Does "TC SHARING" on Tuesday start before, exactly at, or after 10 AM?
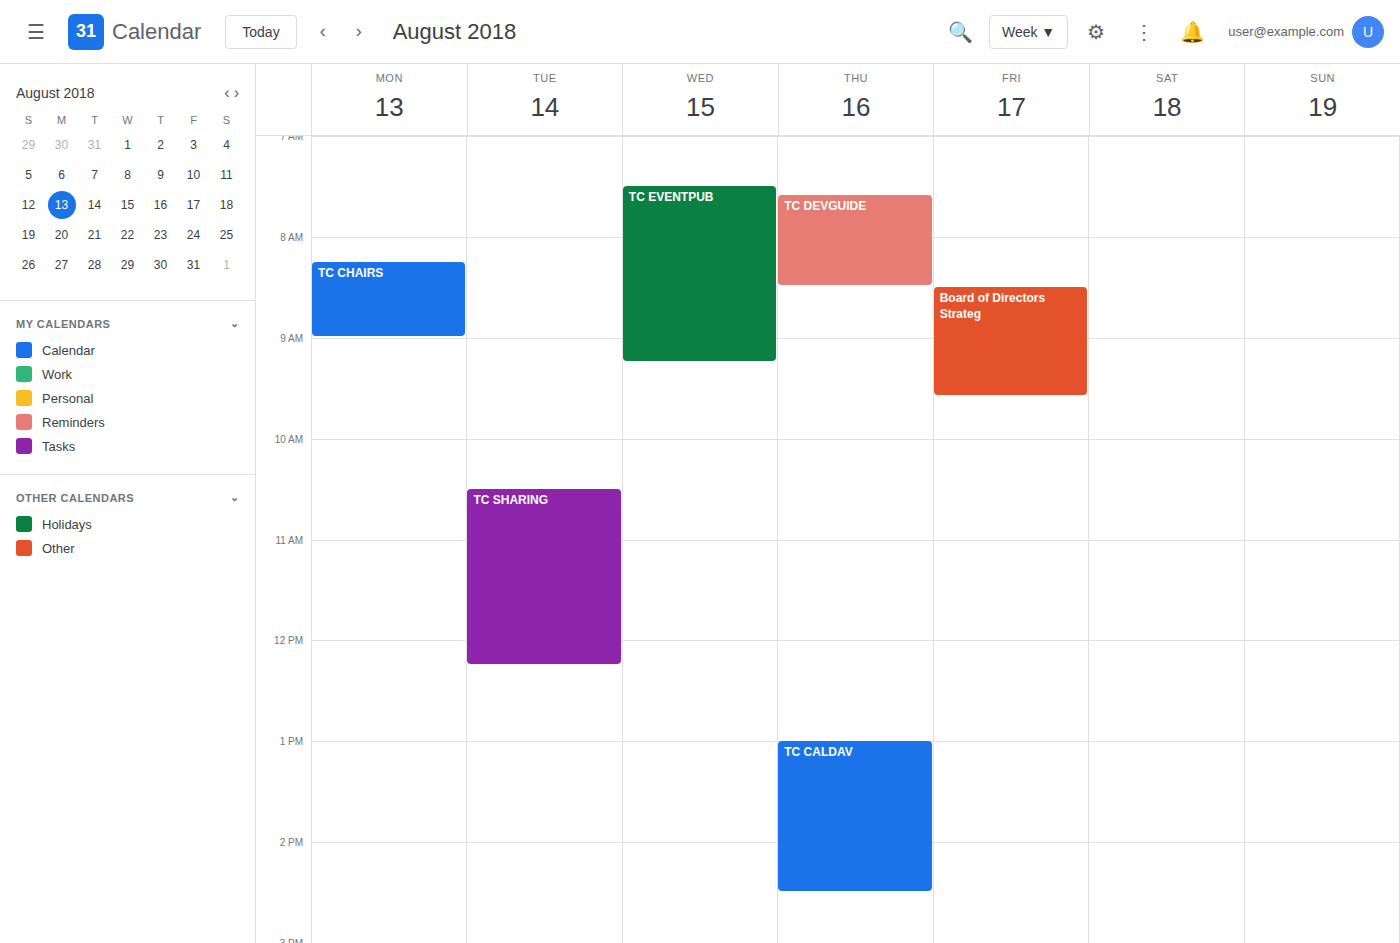
10:30 AM -- after 10 AM, 30 minutes below the 10 AM line.